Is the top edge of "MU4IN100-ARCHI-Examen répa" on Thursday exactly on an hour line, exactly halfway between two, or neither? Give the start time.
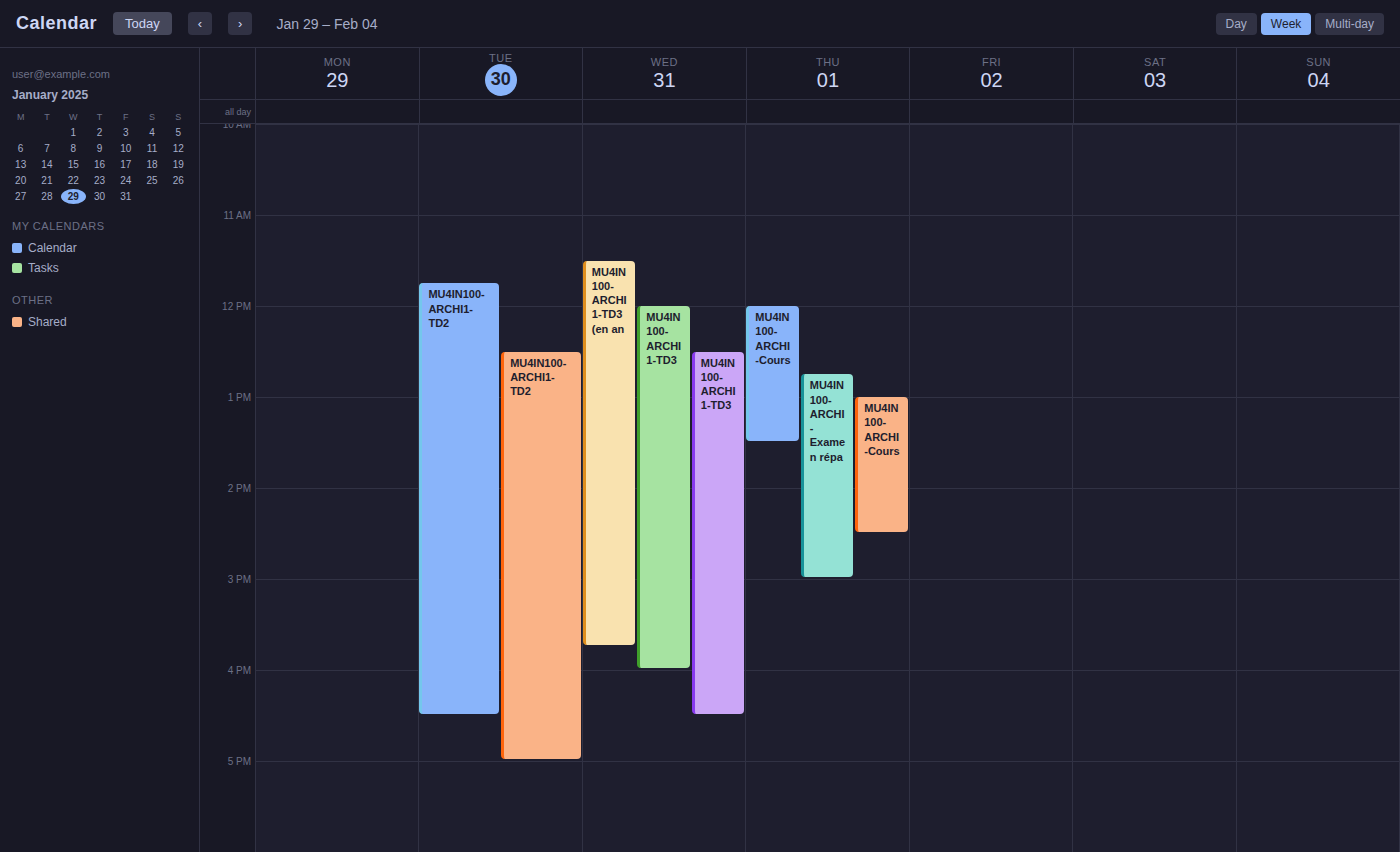
12:45 PM -- neither: three quarters of the way from the 12 PM line to the 1 PM line.